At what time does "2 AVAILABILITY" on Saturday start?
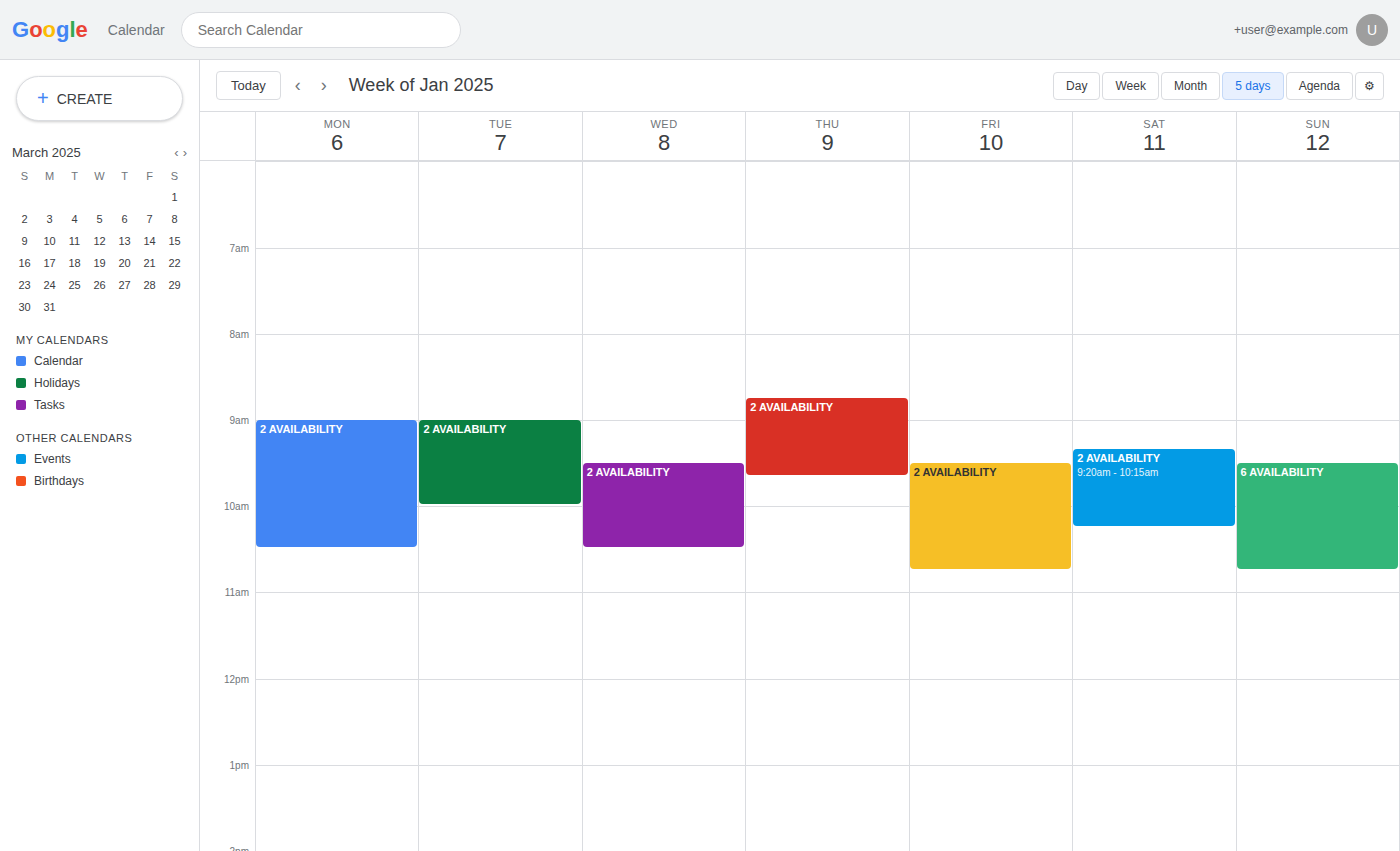
9:20 AM